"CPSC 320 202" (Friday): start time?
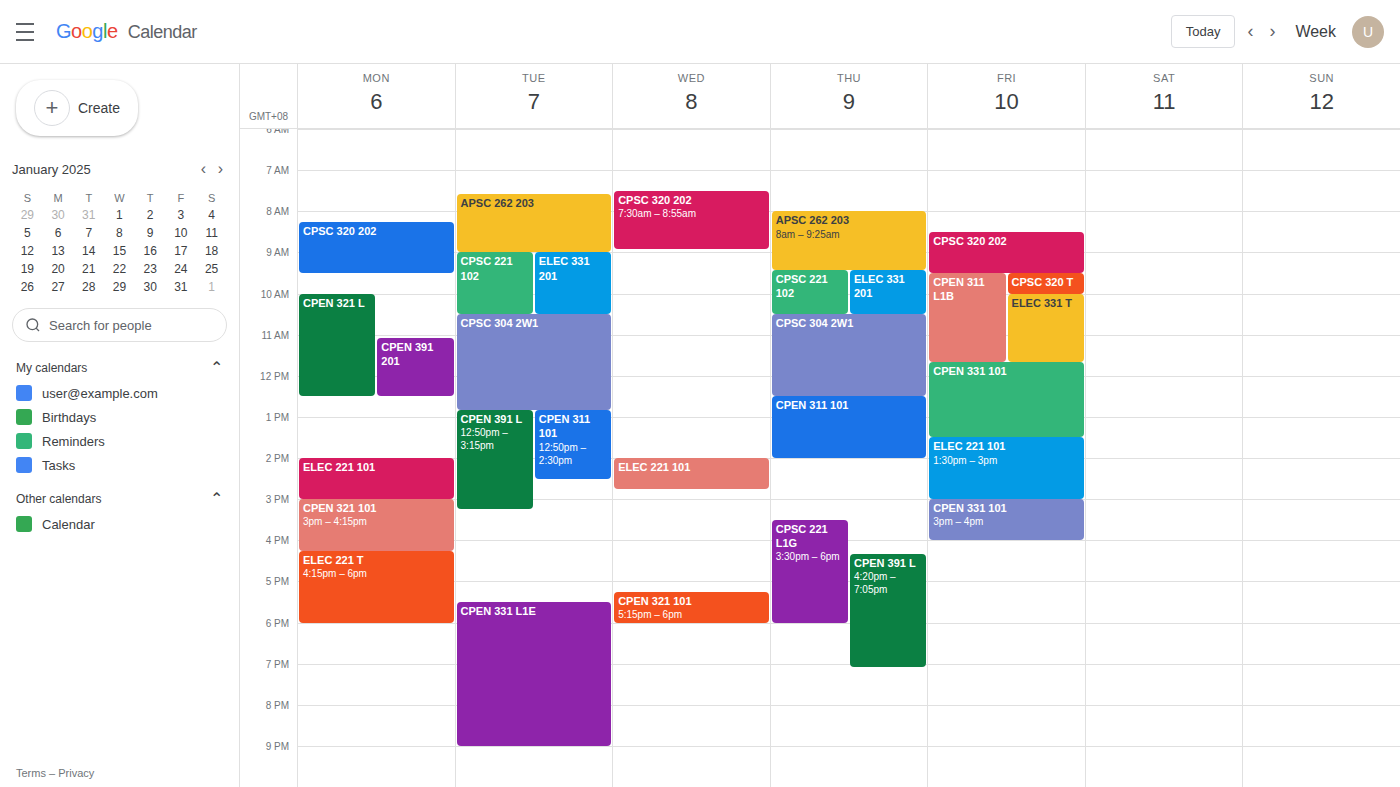
8:30 AM